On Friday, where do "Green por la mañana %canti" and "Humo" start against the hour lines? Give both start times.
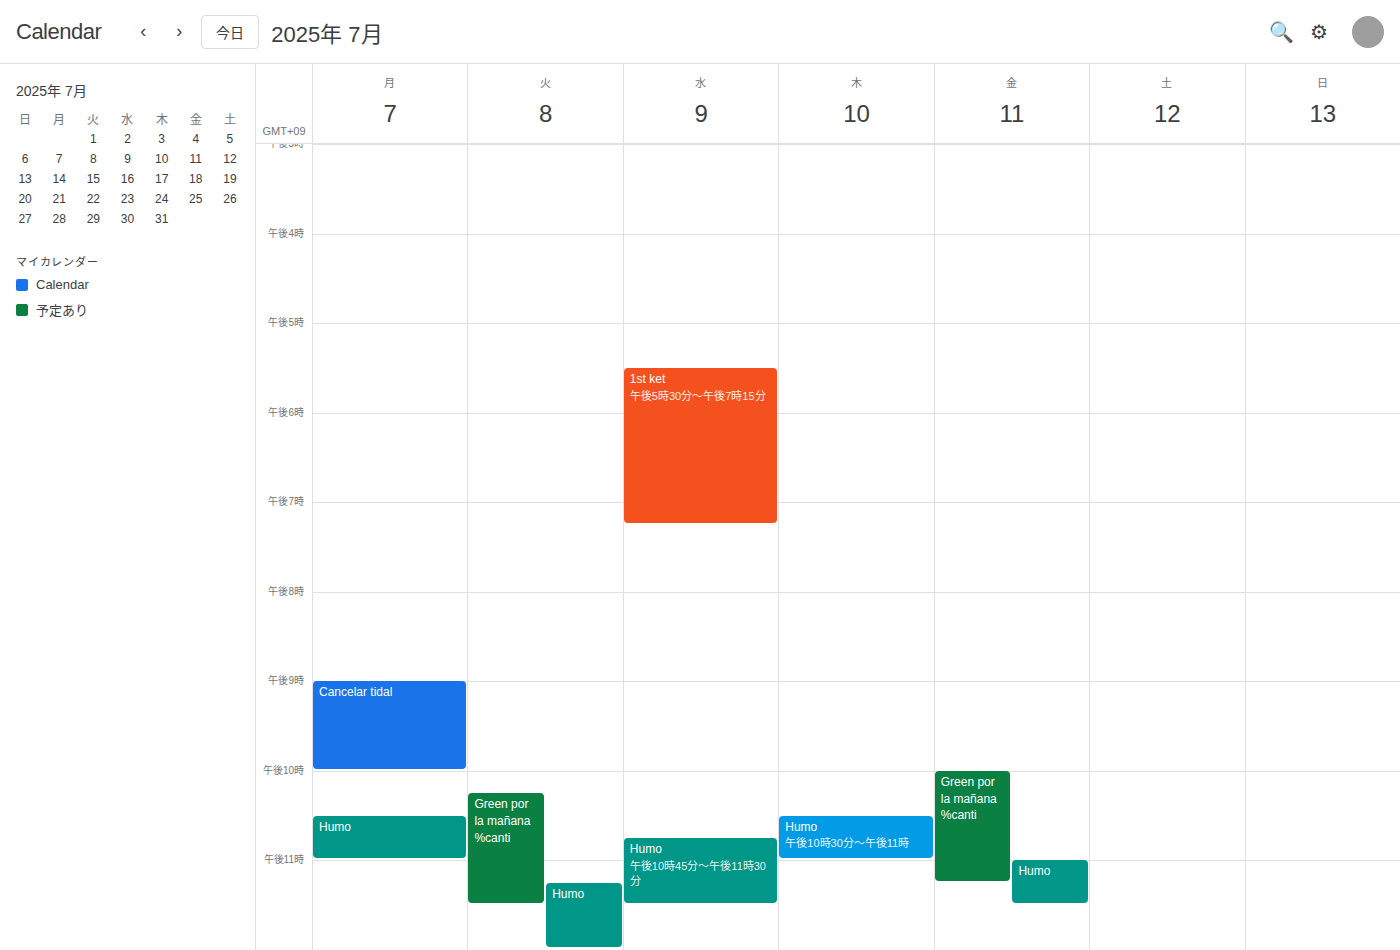
"Green por la mañana %canti": 10:00 PM, exactly on the 10 PM line. "Humo": 11:00 PM, exactly on the 11 PM line.